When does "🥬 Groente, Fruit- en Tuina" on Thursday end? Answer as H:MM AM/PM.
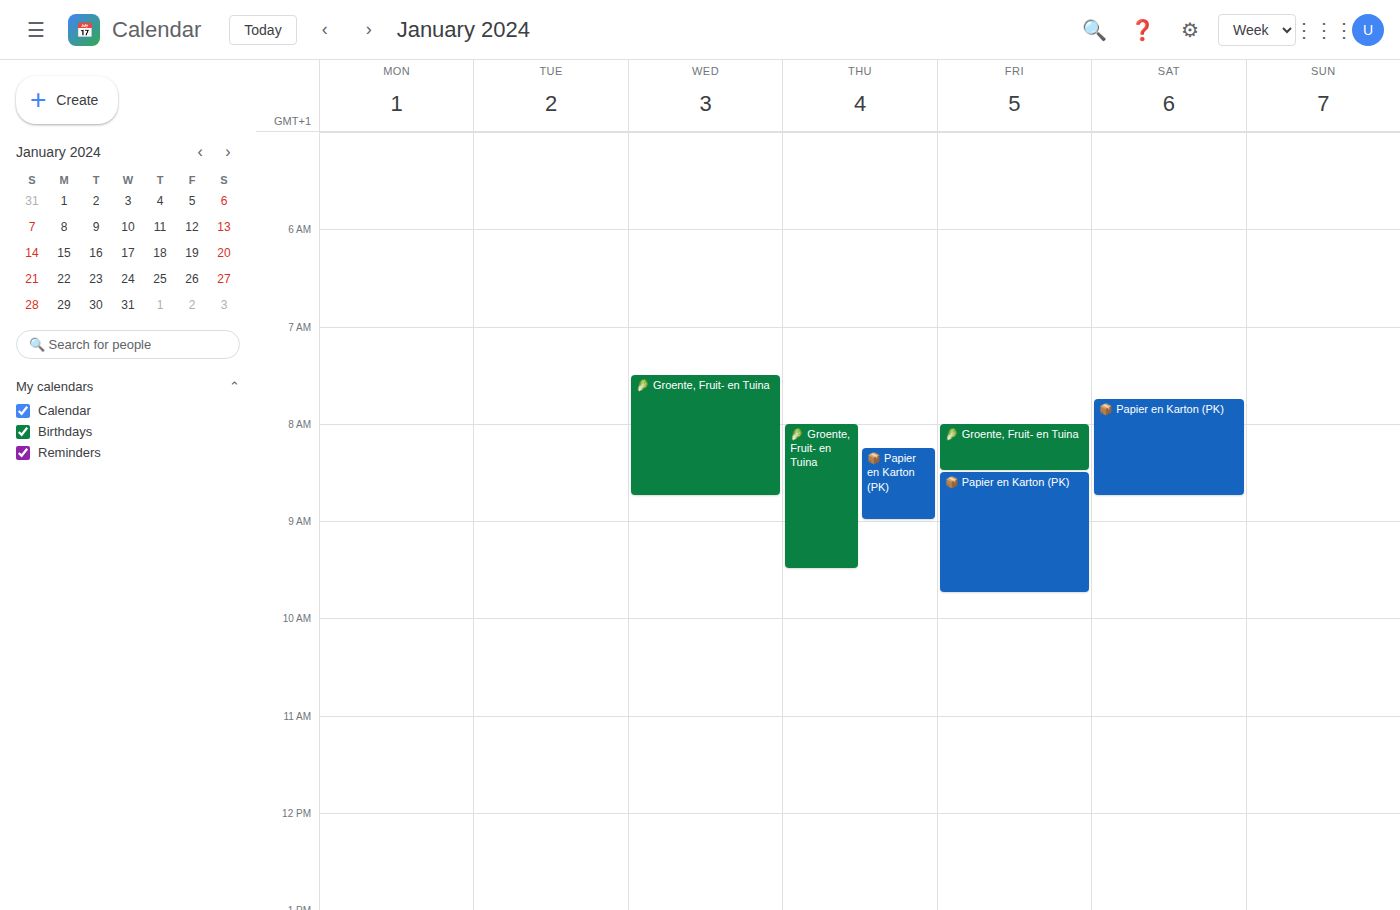
9:30 AM